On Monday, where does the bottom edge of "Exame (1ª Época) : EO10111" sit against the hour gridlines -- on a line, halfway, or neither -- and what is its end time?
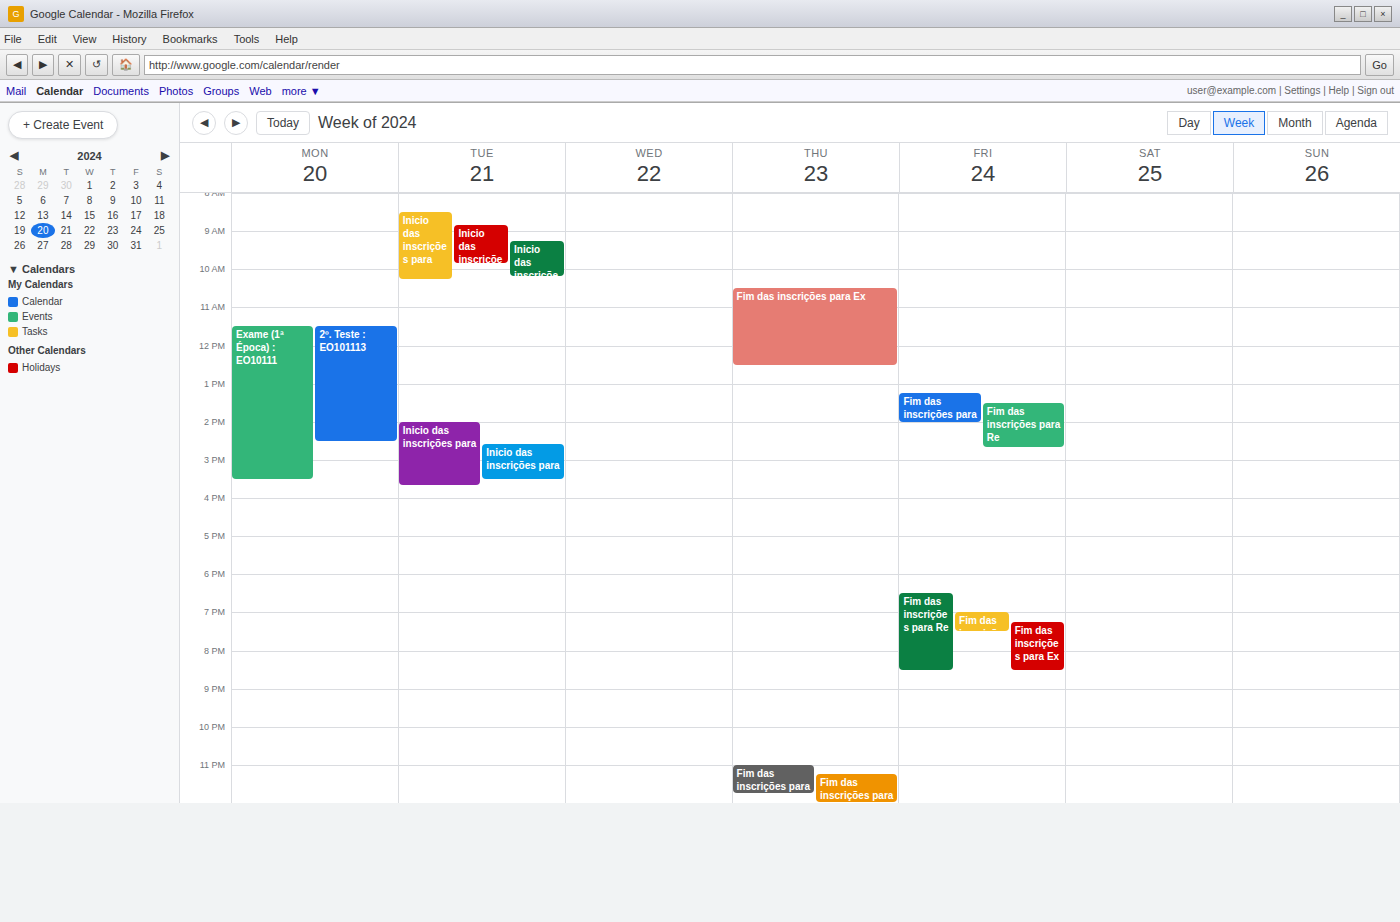
3:30 PM -- halfway between the 3 PM and 4 PM lines.